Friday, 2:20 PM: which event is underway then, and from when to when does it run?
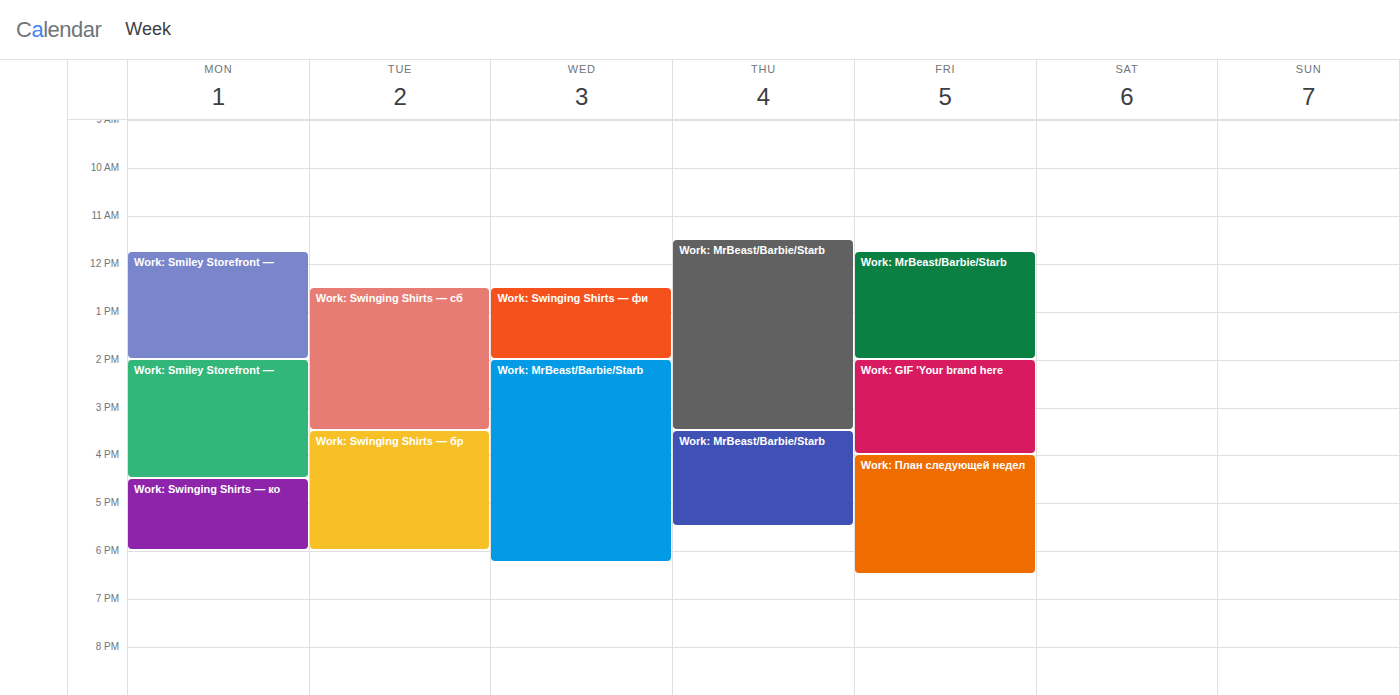
"Work: GIF 'Your brand here", 2:00 PM to 4:00 PM